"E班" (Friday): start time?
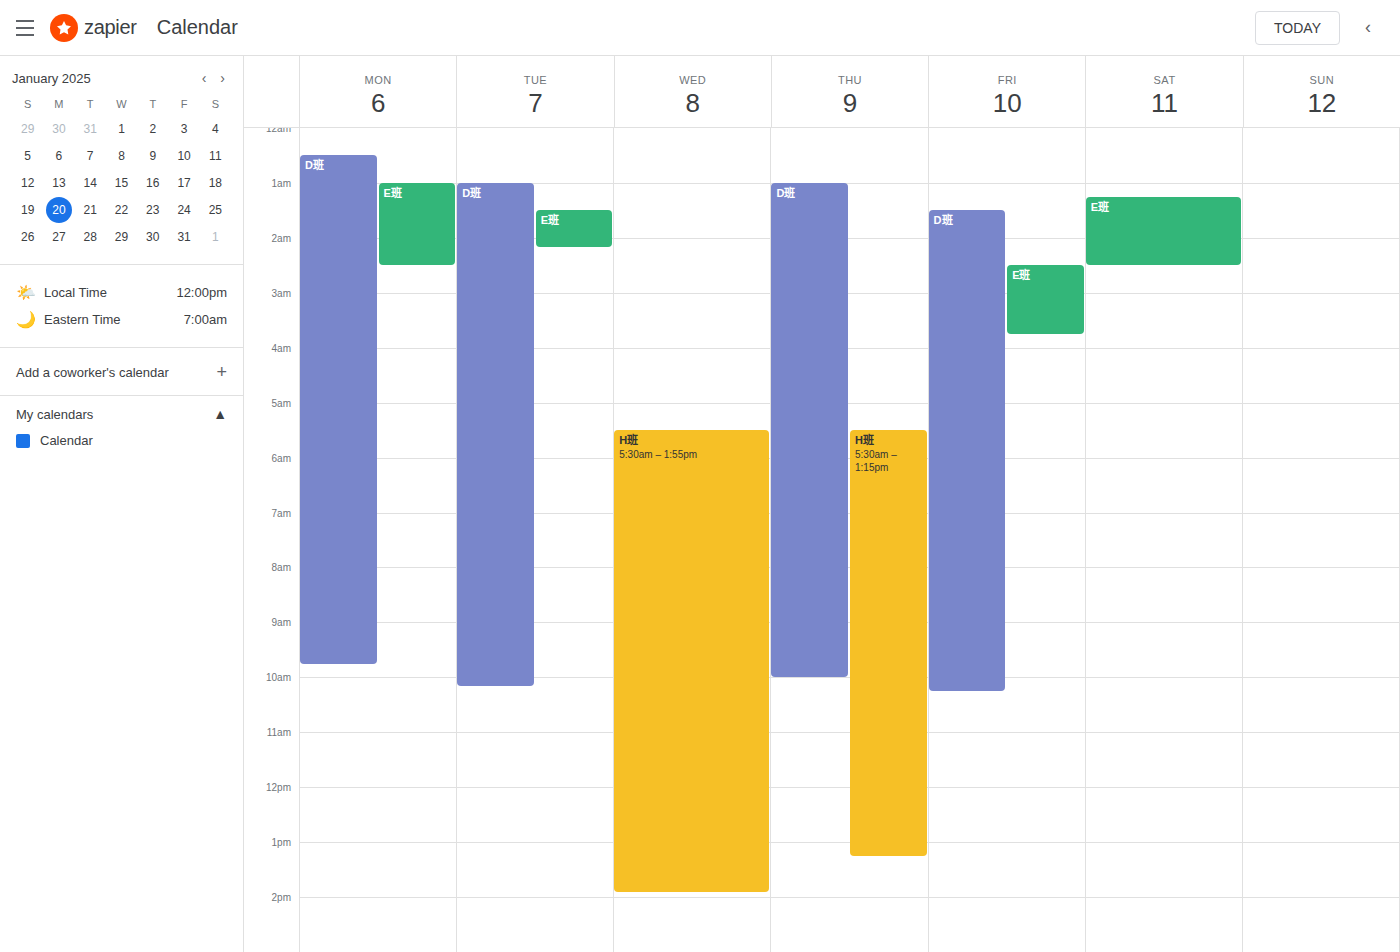
2:30 AM